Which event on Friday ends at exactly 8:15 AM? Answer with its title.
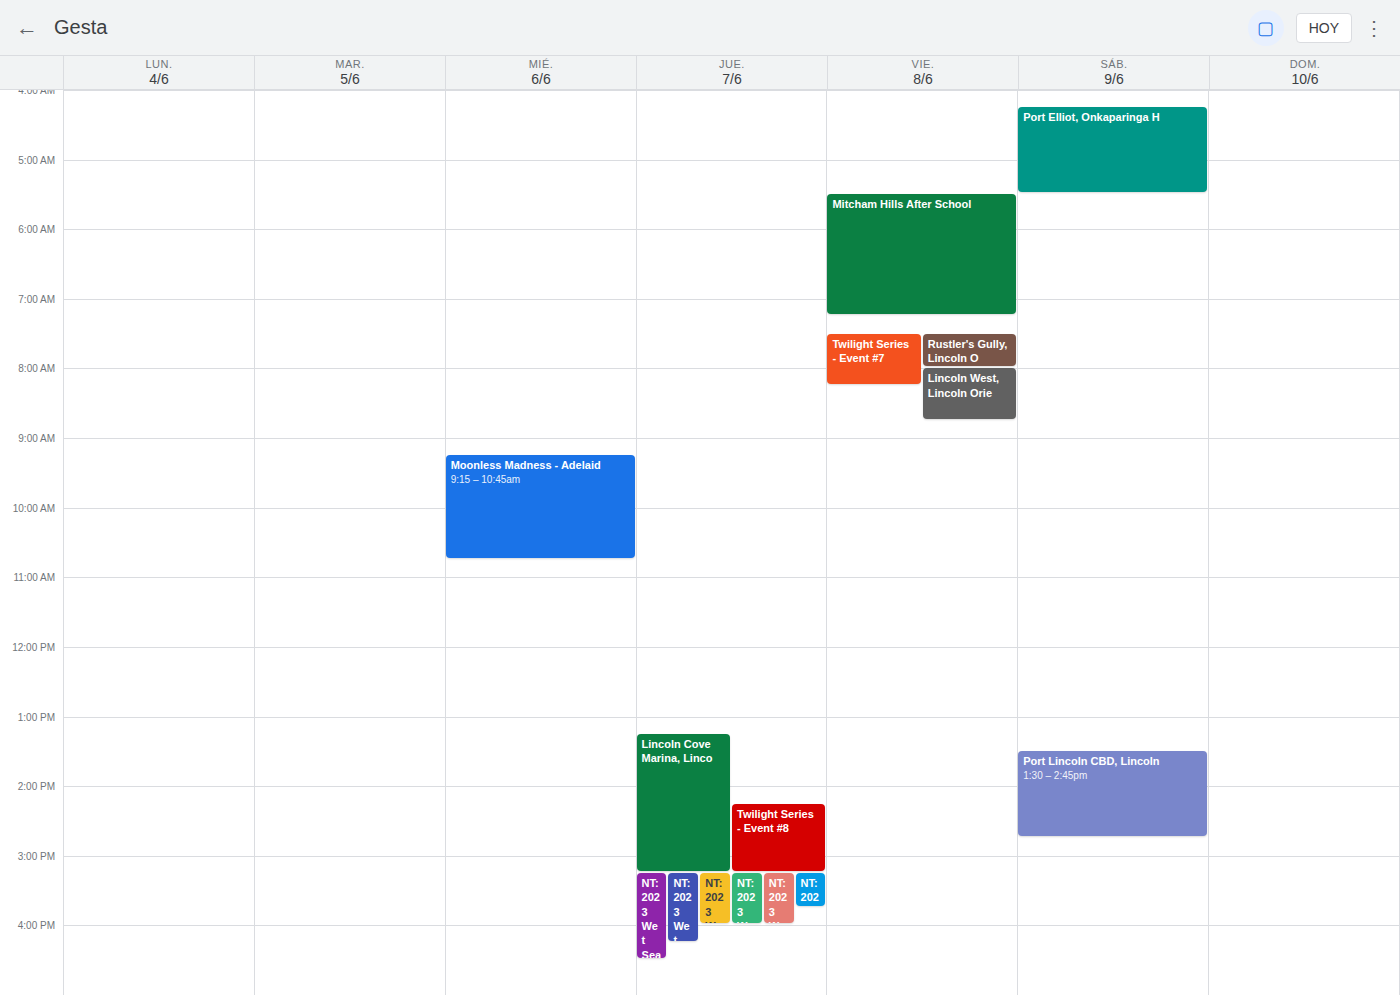
"Twilight Series - Event #7"